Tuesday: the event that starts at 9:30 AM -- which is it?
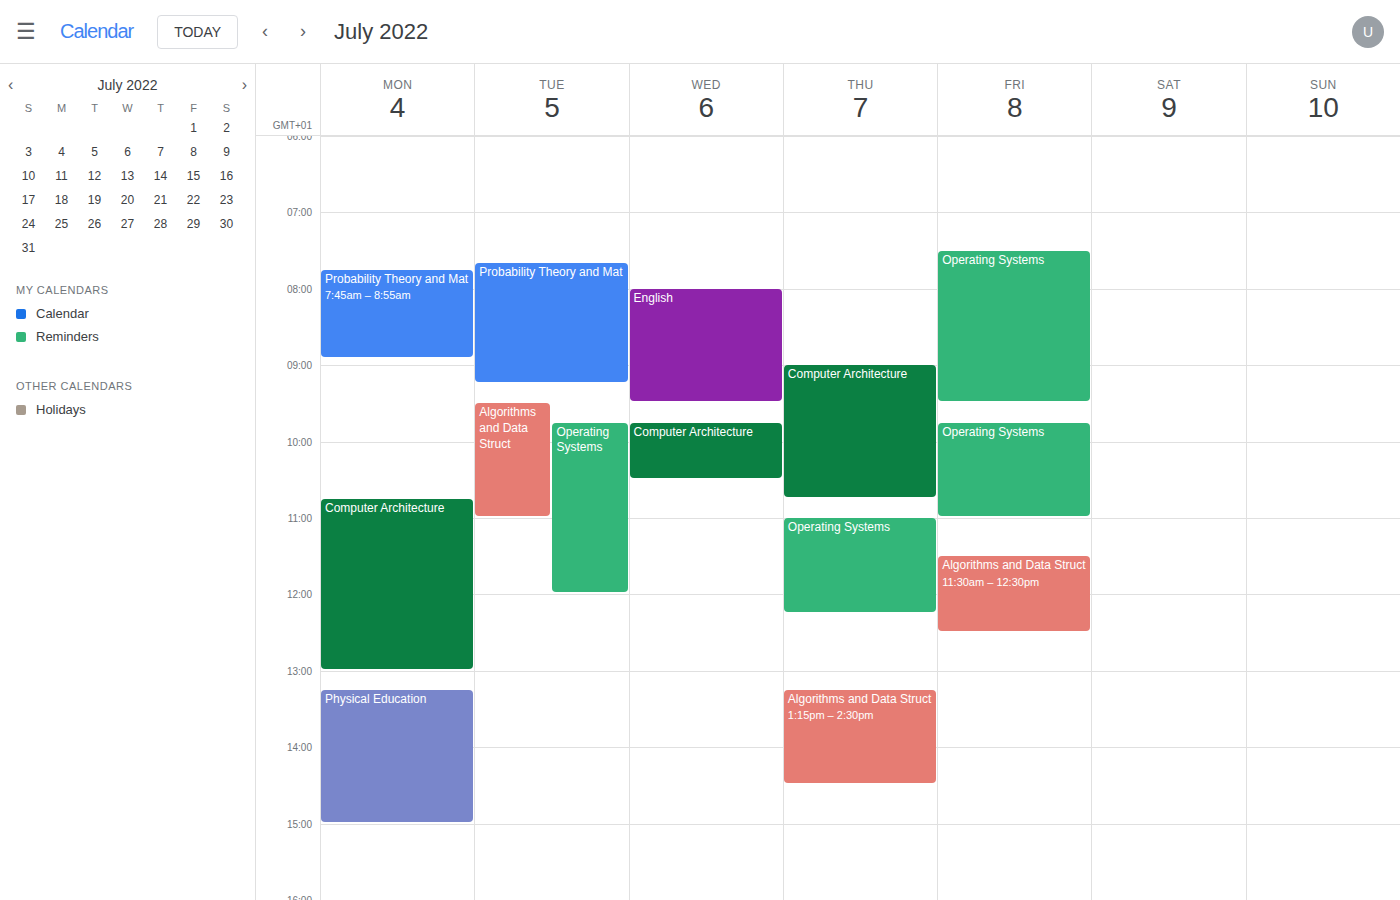
"Algorithms and Data Struct"